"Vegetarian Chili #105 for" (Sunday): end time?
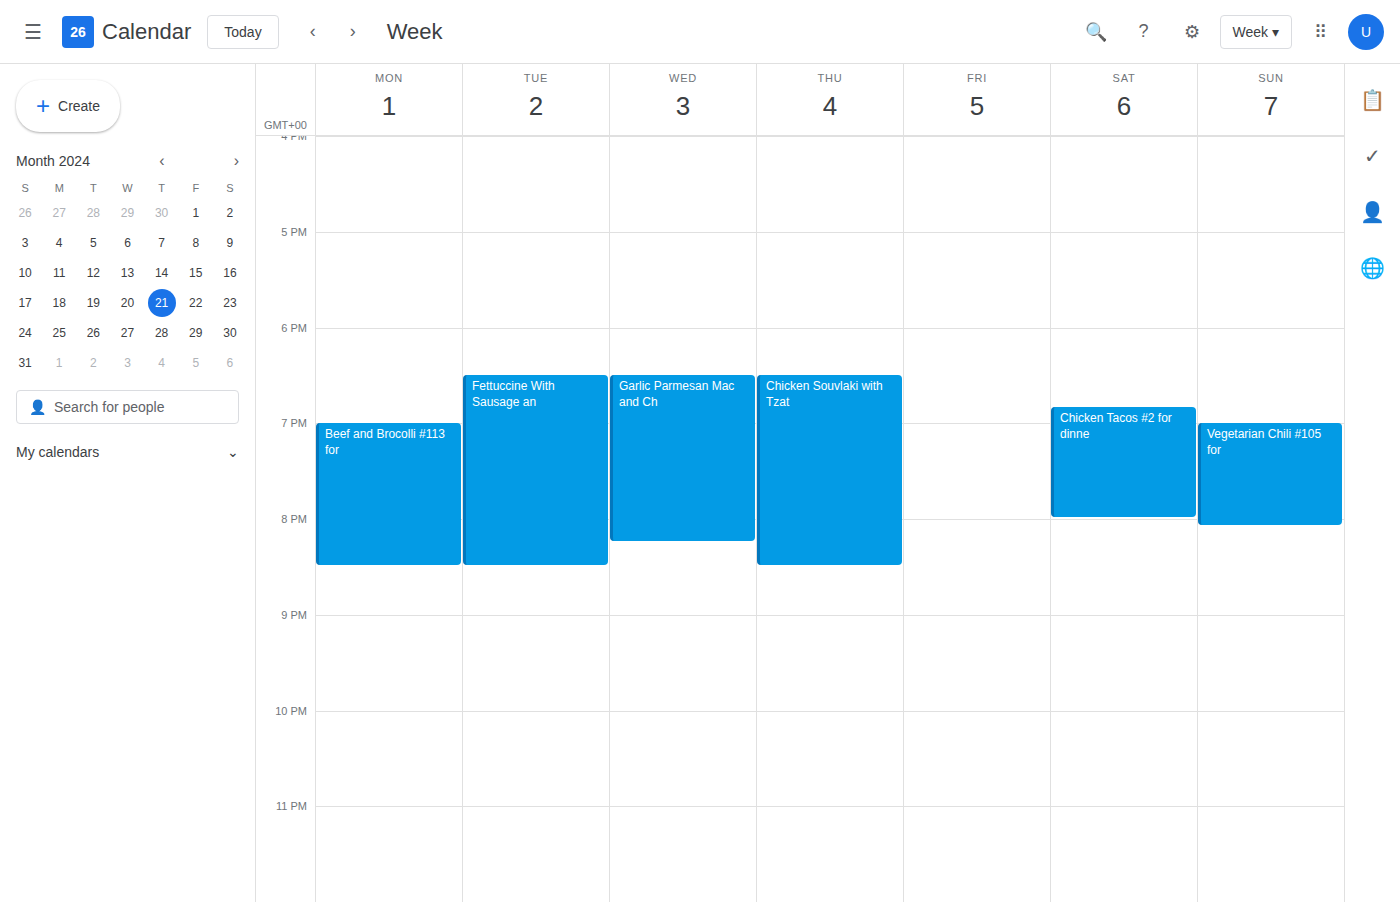
8:05 PM